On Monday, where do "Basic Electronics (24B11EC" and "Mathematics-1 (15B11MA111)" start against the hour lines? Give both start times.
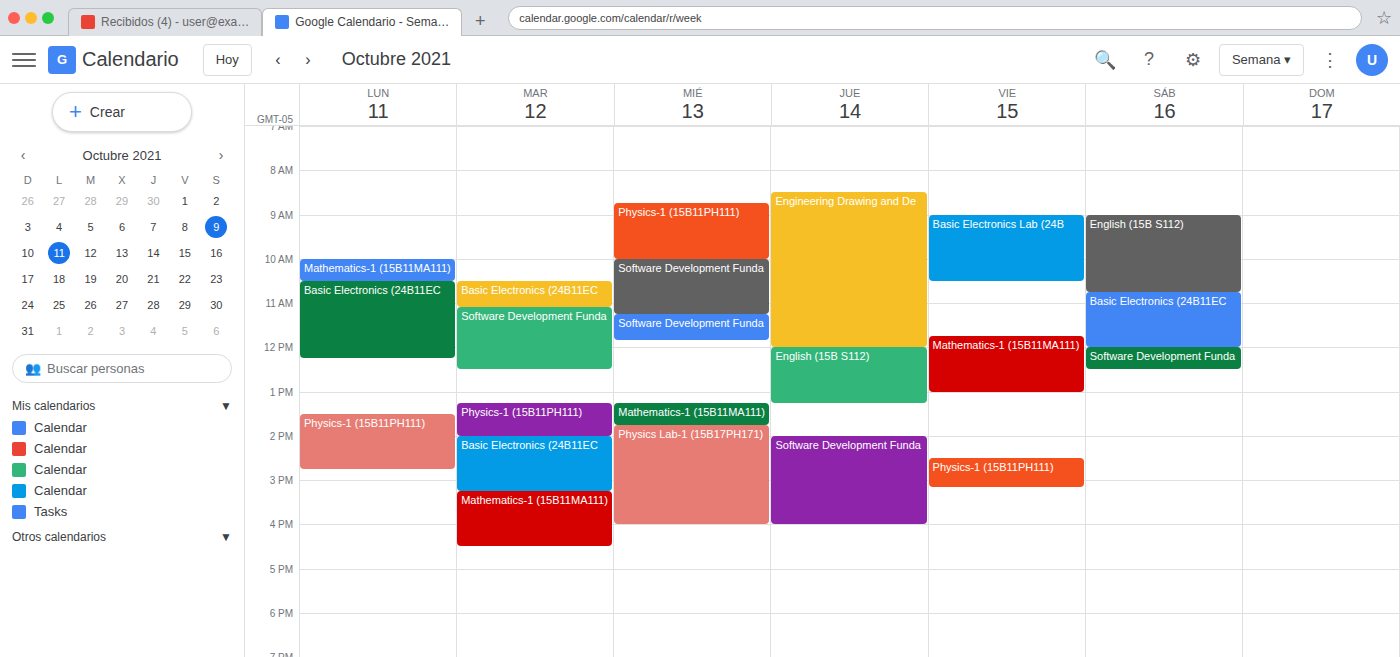
"Basic Electronics (24B11EC": 10:30 AM, halfway between the 10 AM and 11 AM lines. "Mathematics-1 (15B11MA111)": 10:00 AM, exactly on the 10 AM line.